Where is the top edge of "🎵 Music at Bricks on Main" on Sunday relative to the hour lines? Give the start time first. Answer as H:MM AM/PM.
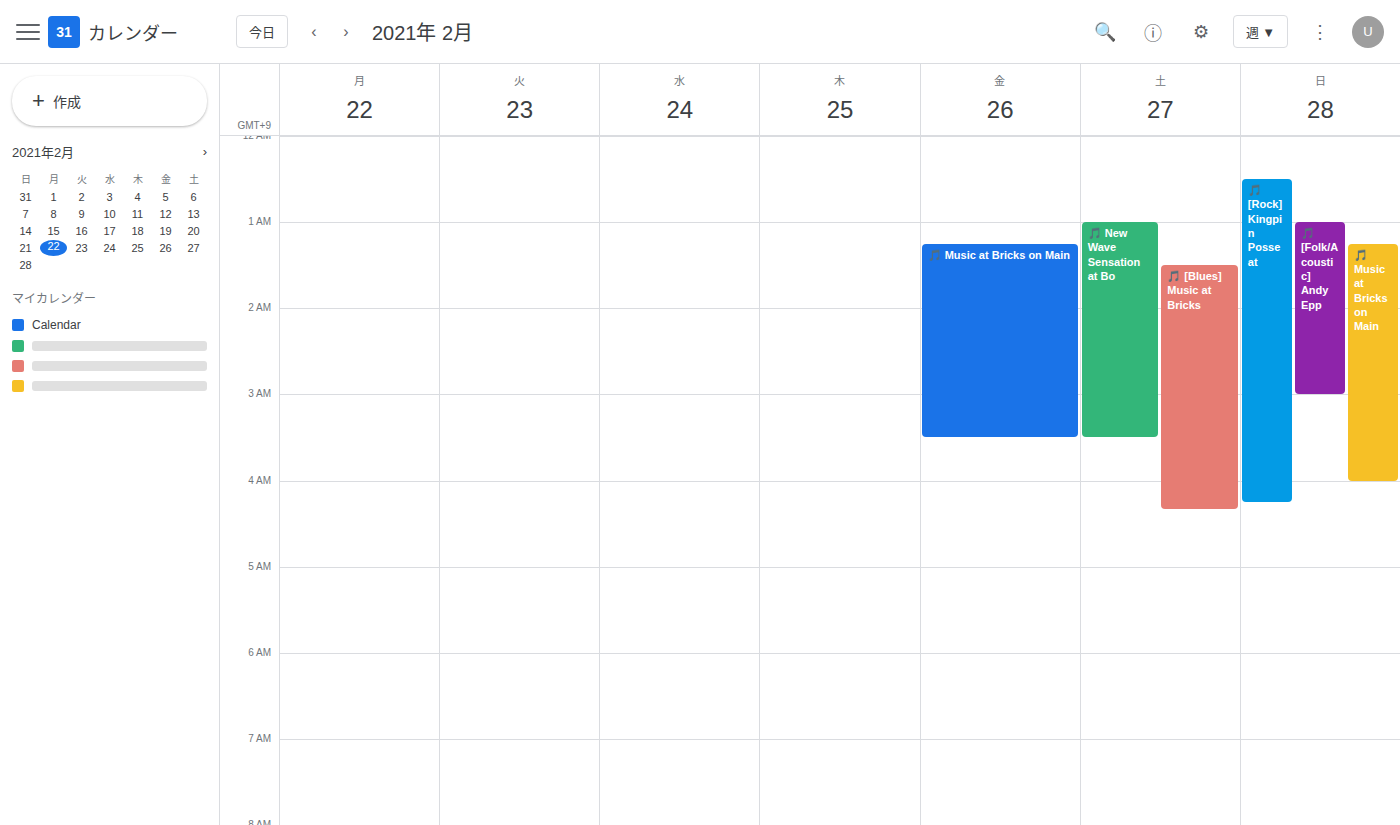
1:15 AM -- neither: a quarter of the way from the 1 AM line to the 2 AM line.